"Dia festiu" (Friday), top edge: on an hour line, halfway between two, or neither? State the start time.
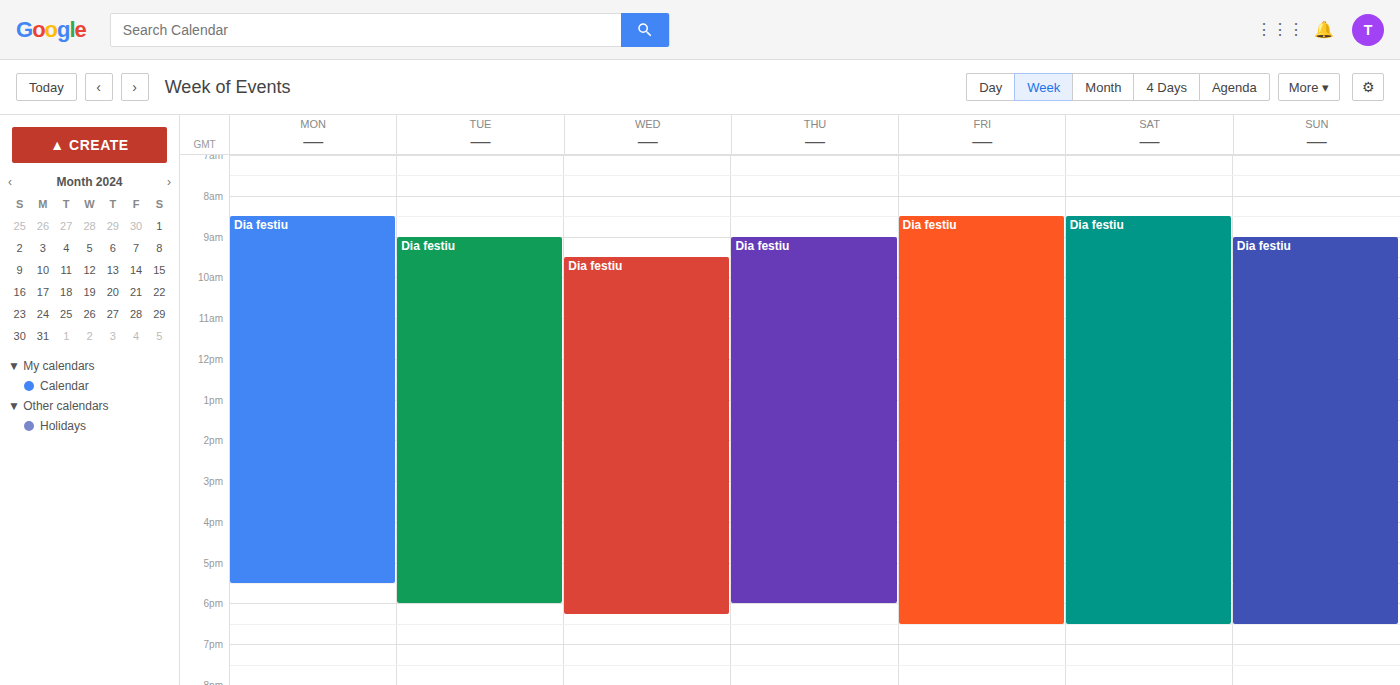
8:30 AM -- halfway between the 8 AM and 9 AM lines.